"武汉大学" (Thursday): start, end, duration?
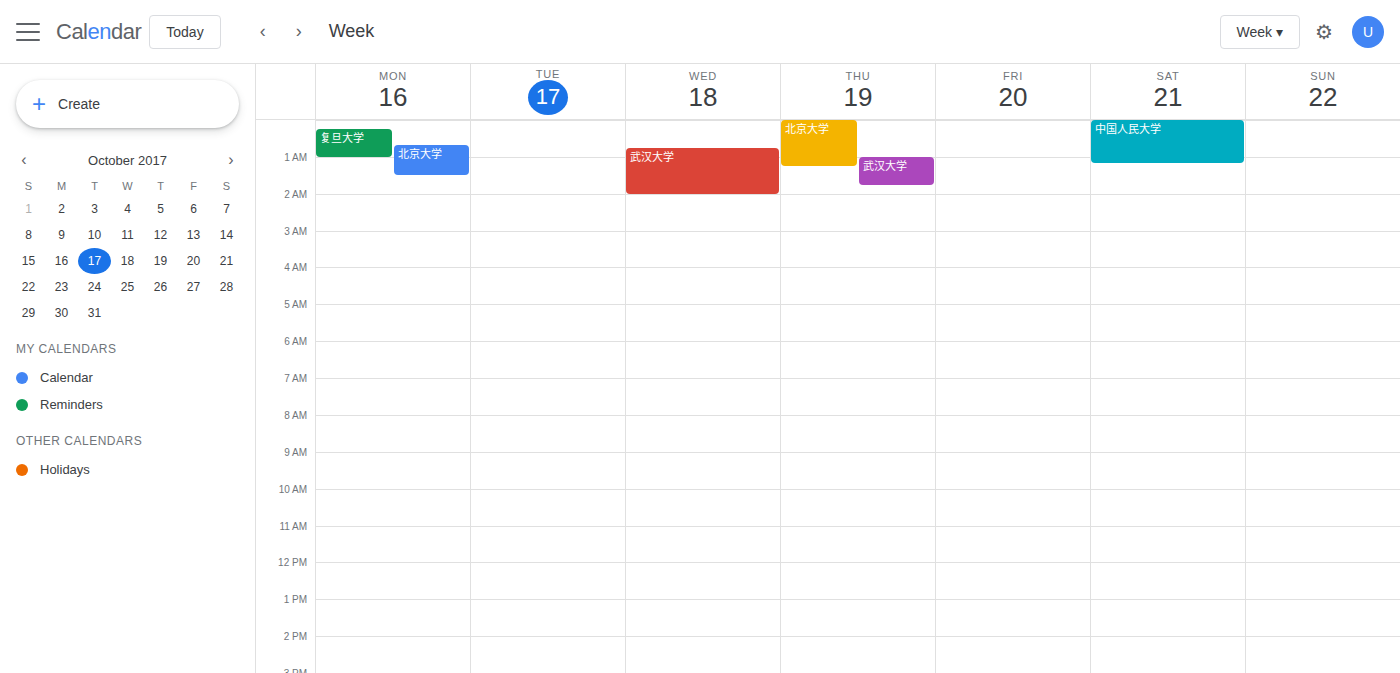
1:00 AM to 1:45 AM, 45 minutes